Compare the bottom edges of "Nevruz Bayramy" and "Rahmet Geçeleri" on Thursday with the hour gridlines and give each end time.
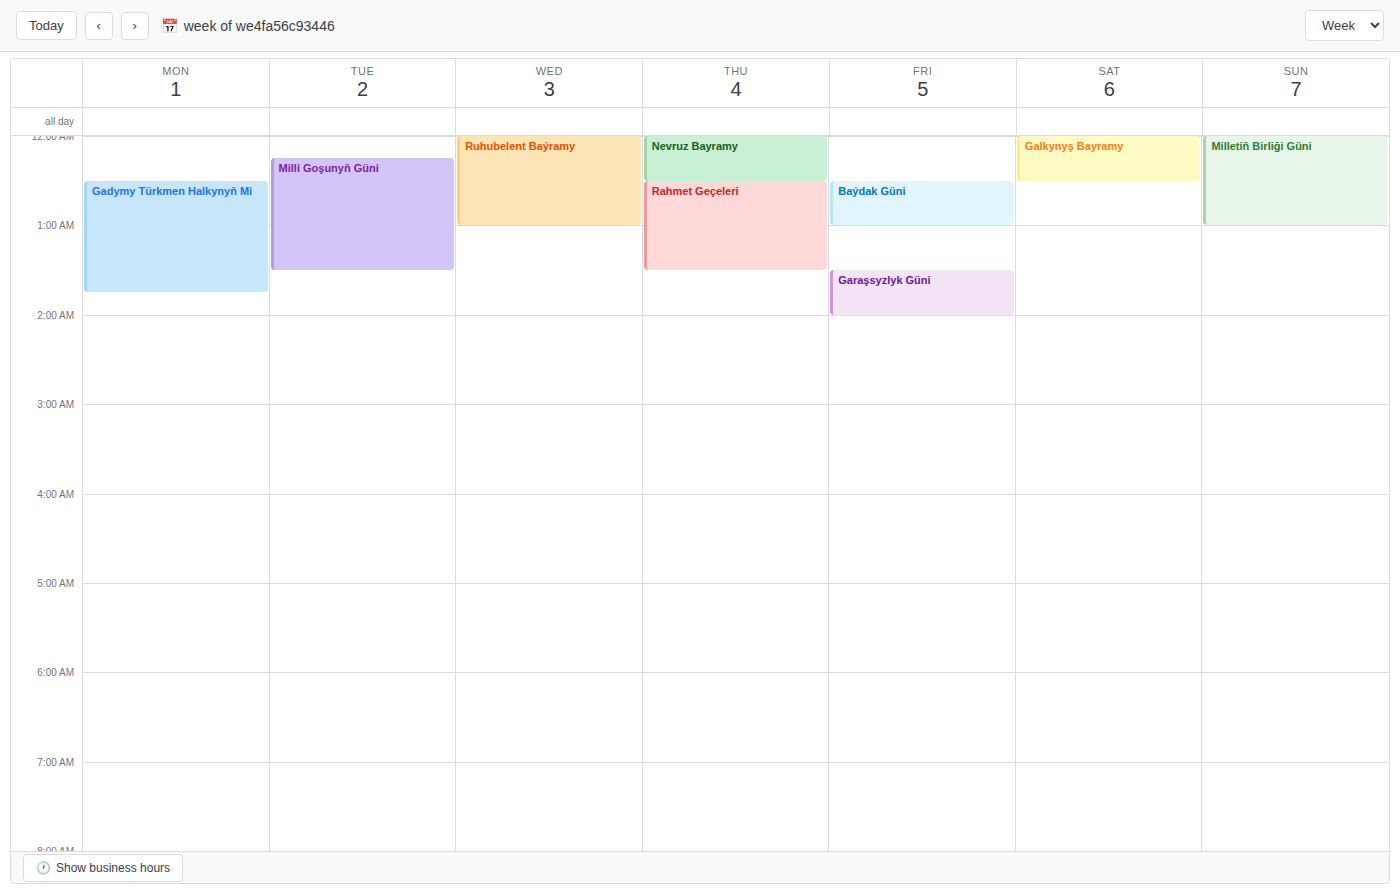
"Nevruz Bayramy": 12:30 AM, halfway between the 12 AM and 1 AM lines. "Rahmet Geçeleri": 1:30 AM, halfway between the 1 AM and 2 AM lines.